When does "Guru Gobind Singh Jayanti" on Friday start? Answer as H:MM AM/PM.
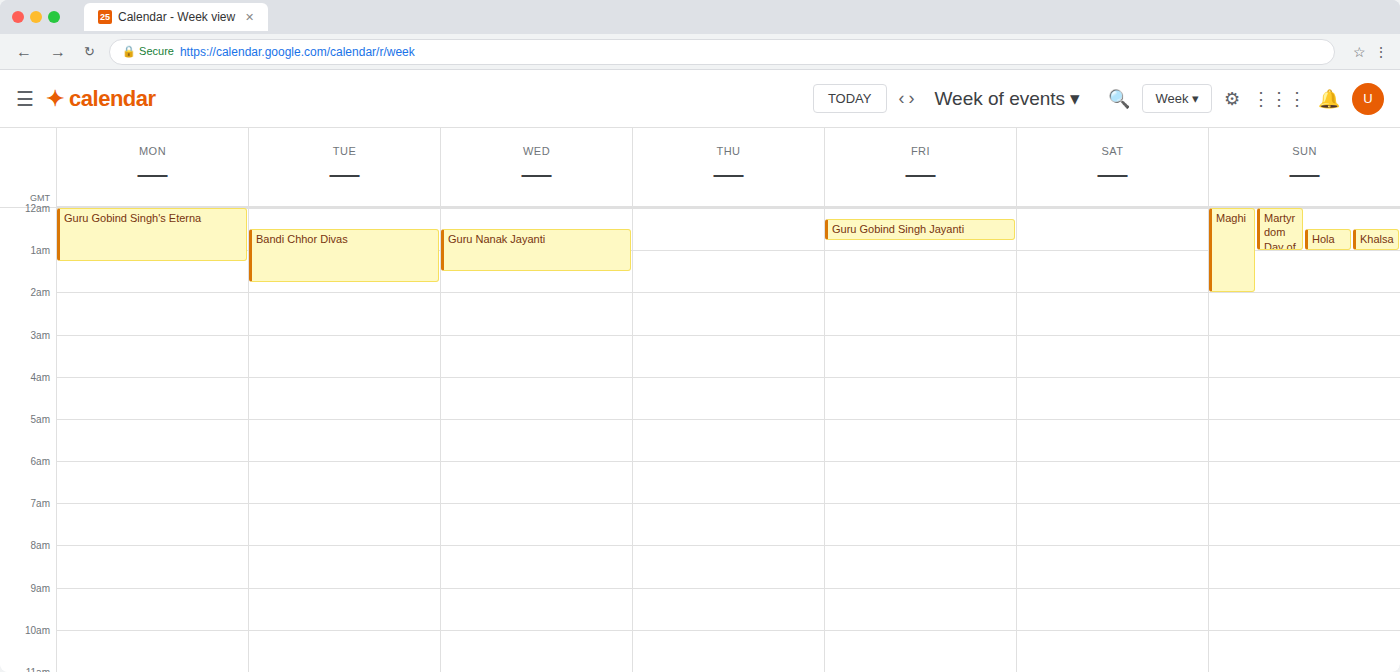
12:15 AM